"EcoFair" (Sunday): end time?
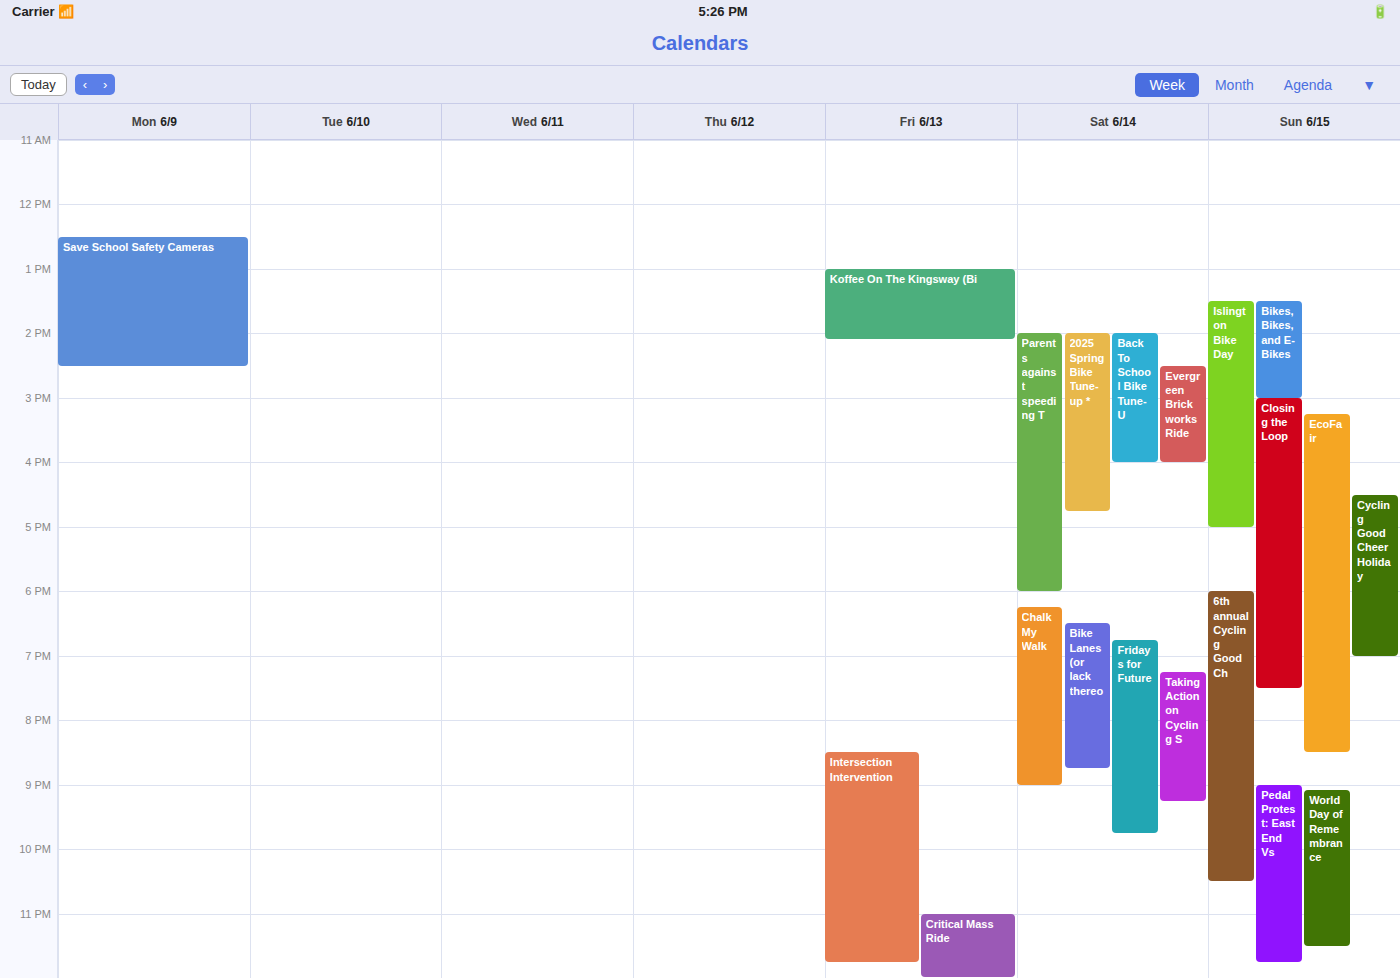
20:30